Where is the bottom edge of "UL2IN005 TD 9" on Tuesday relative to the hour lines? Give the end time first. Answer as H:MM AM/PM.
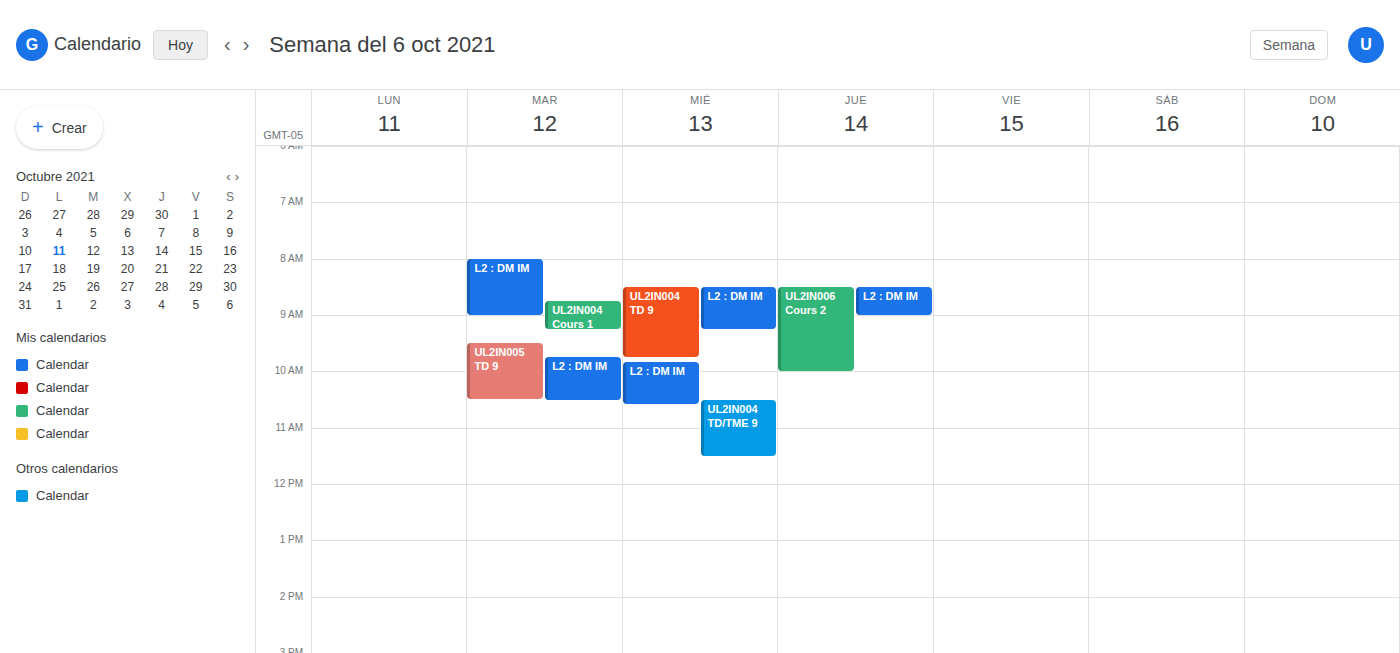
10:30 AM -- halfway between the 10 AM and 11 AM lines.